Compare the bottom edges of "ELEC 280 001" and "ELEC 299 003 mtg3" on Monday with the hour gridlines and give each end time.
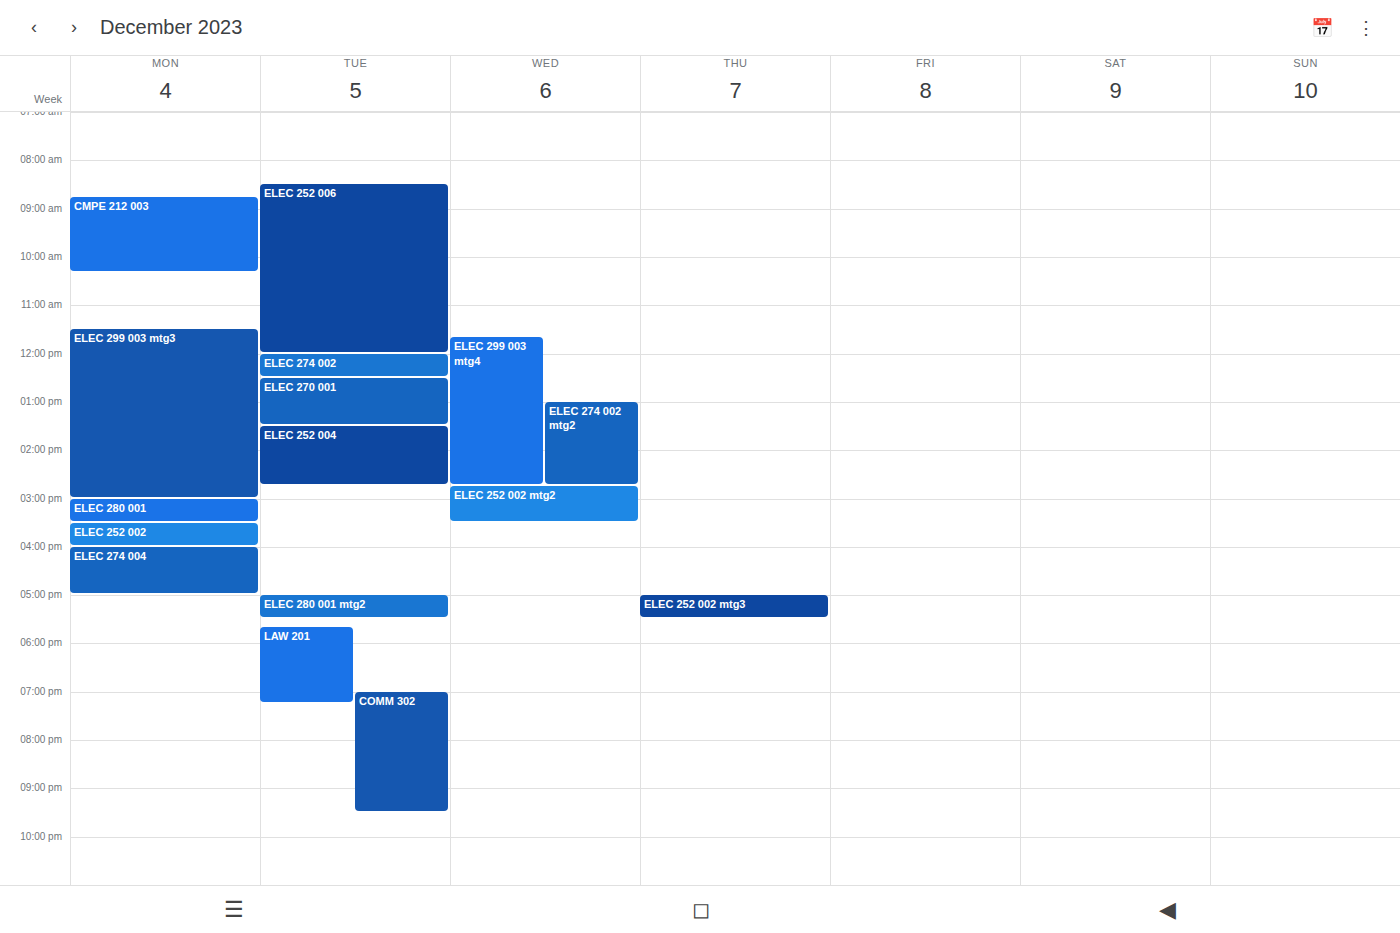
"ELEC 280 001": 3:30 PM, halfway between the 3 PM and 4 PM lines. "ELEC 299 003 mtg3": 3:00 PM, exactly on the 3 PM line.